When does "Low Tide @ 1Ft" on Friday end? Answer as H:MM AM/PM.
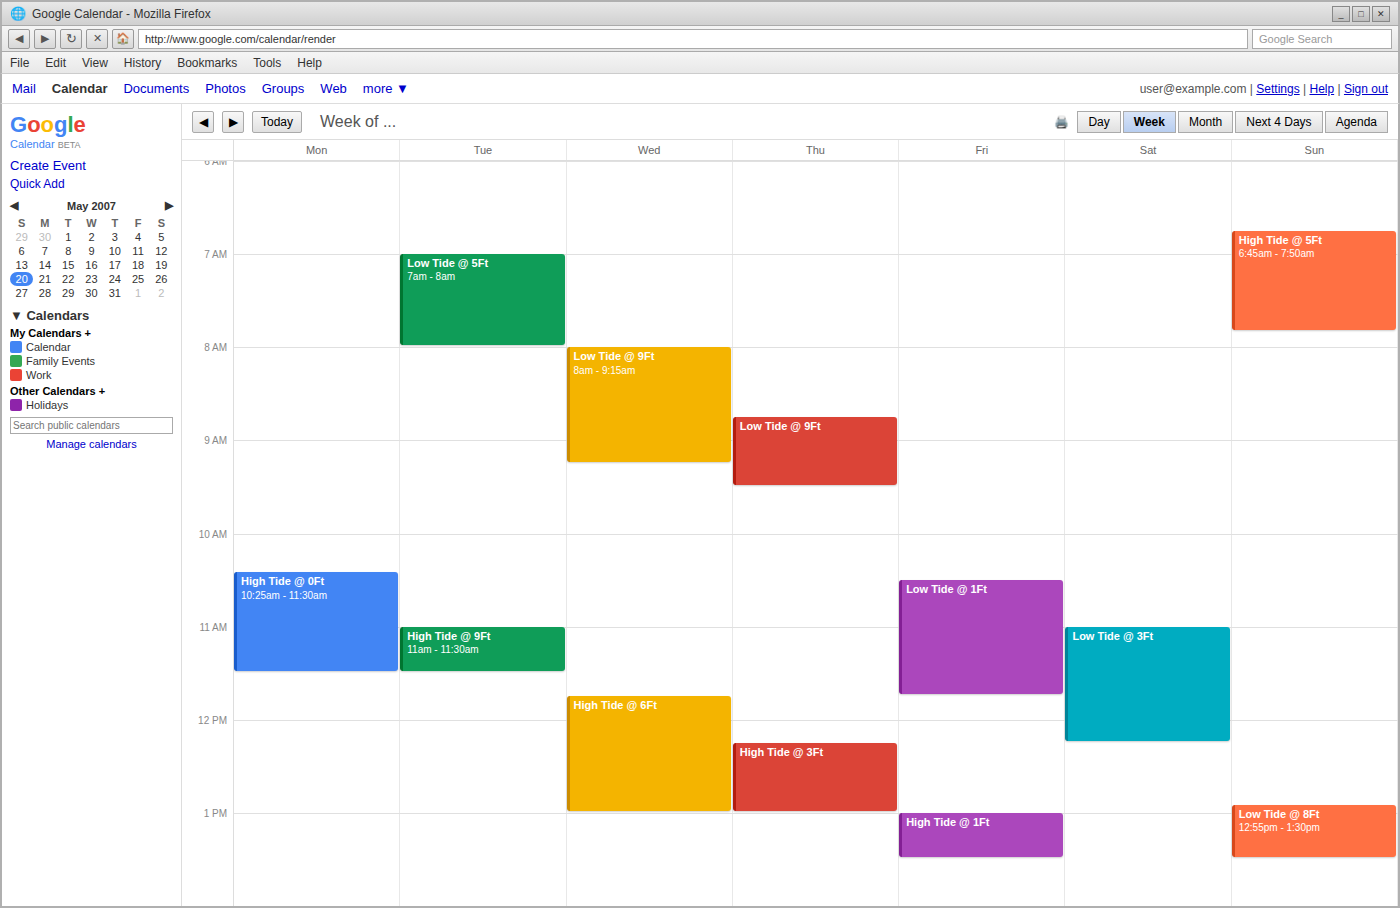
11:45 AM